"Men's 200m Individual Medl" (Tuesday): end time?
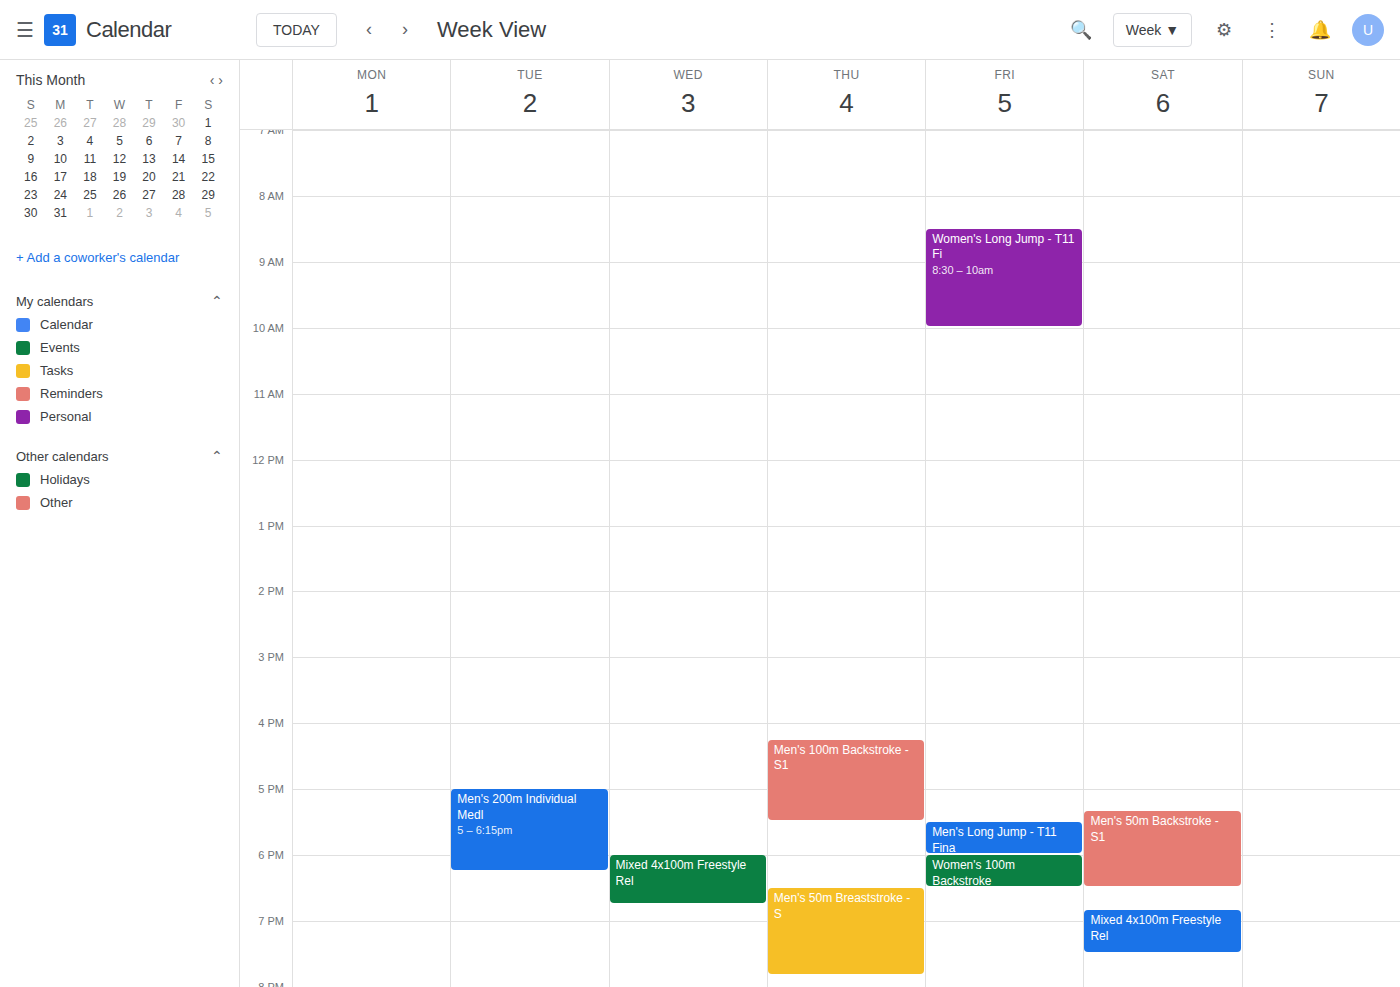
6:15 PM